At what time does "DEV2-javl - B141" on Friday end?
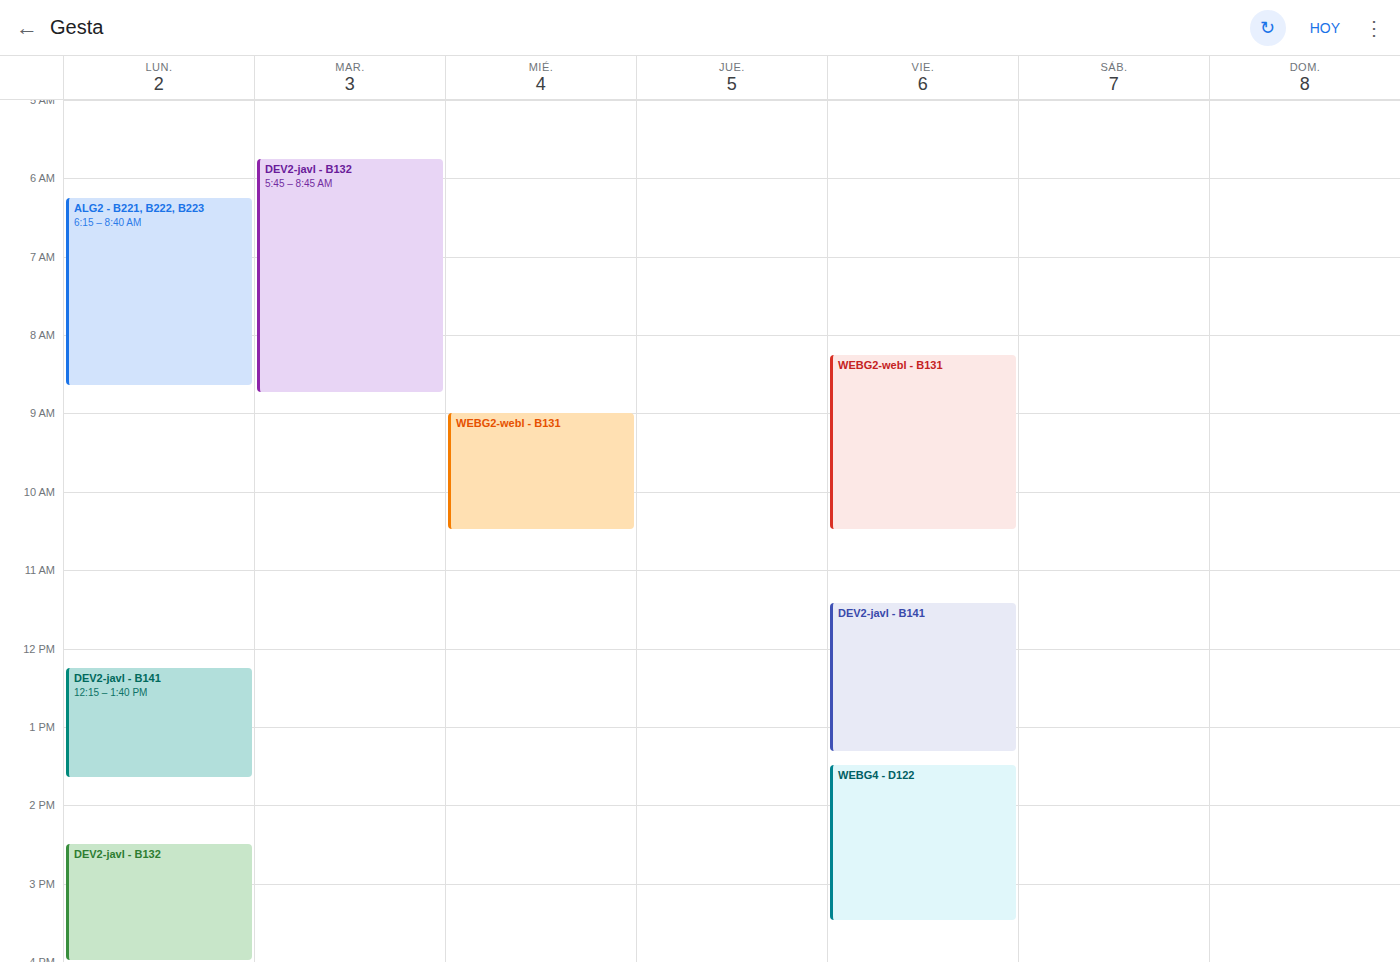
1:20 PM